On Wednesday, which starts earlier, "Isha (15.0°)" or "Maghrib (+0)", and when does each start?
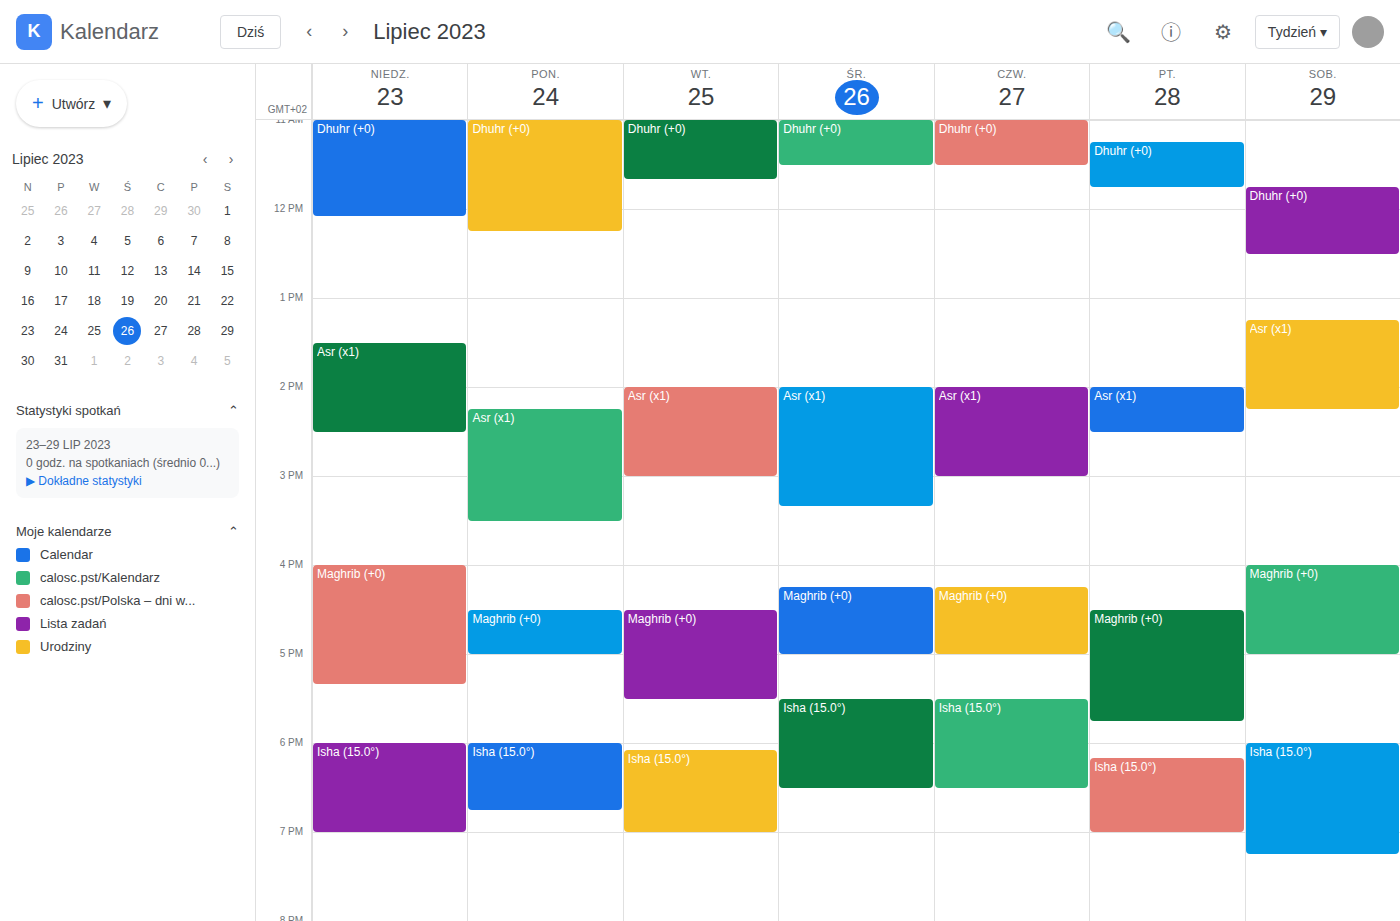
"Maghrib (+0)" 4:15 PM; "Isha (15.0°)" 5:30 PM.